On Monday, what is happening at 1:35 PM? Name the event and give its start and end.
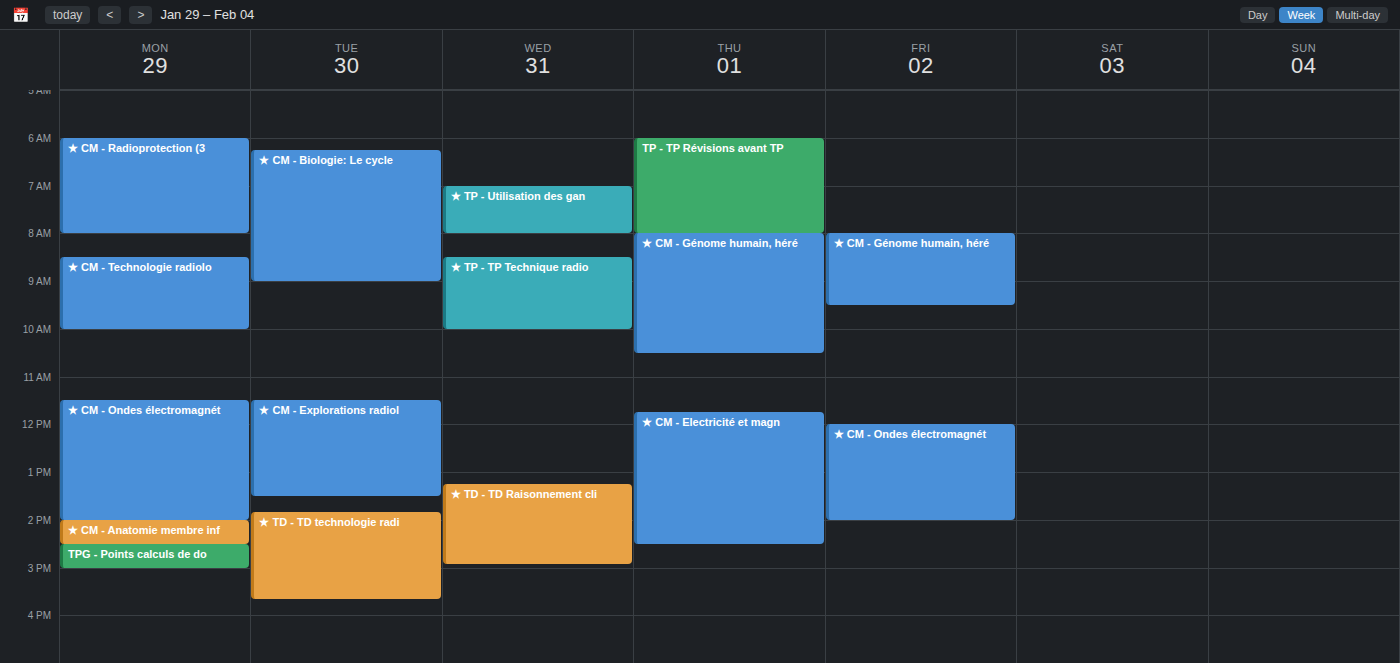
"★ CM - Ondes électromagnét", 11:30 AM to 2:00 PM